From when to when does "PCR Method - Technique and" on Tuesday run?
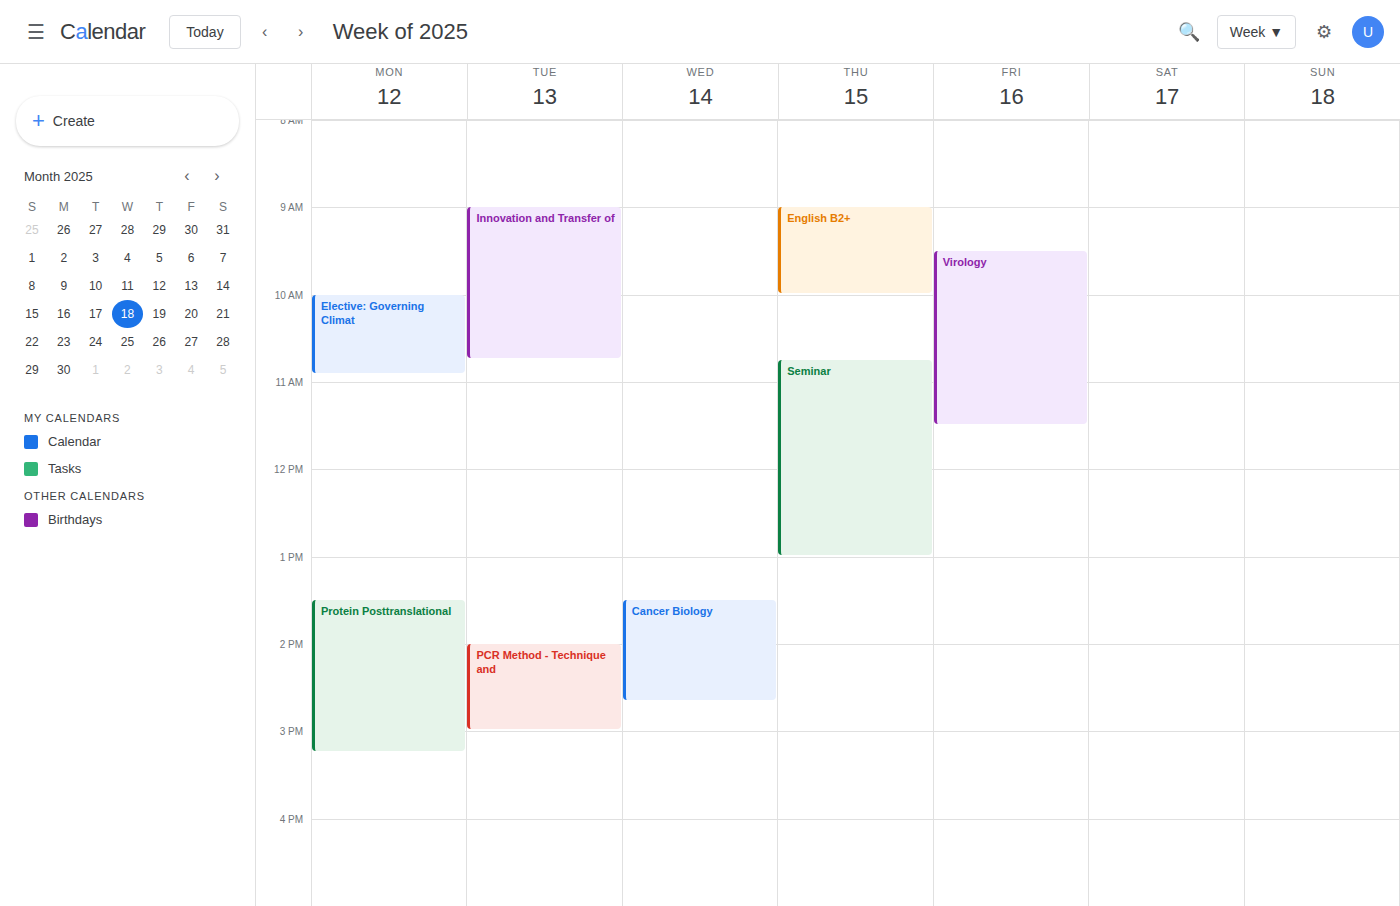
2:00 PM to 3:00 PM